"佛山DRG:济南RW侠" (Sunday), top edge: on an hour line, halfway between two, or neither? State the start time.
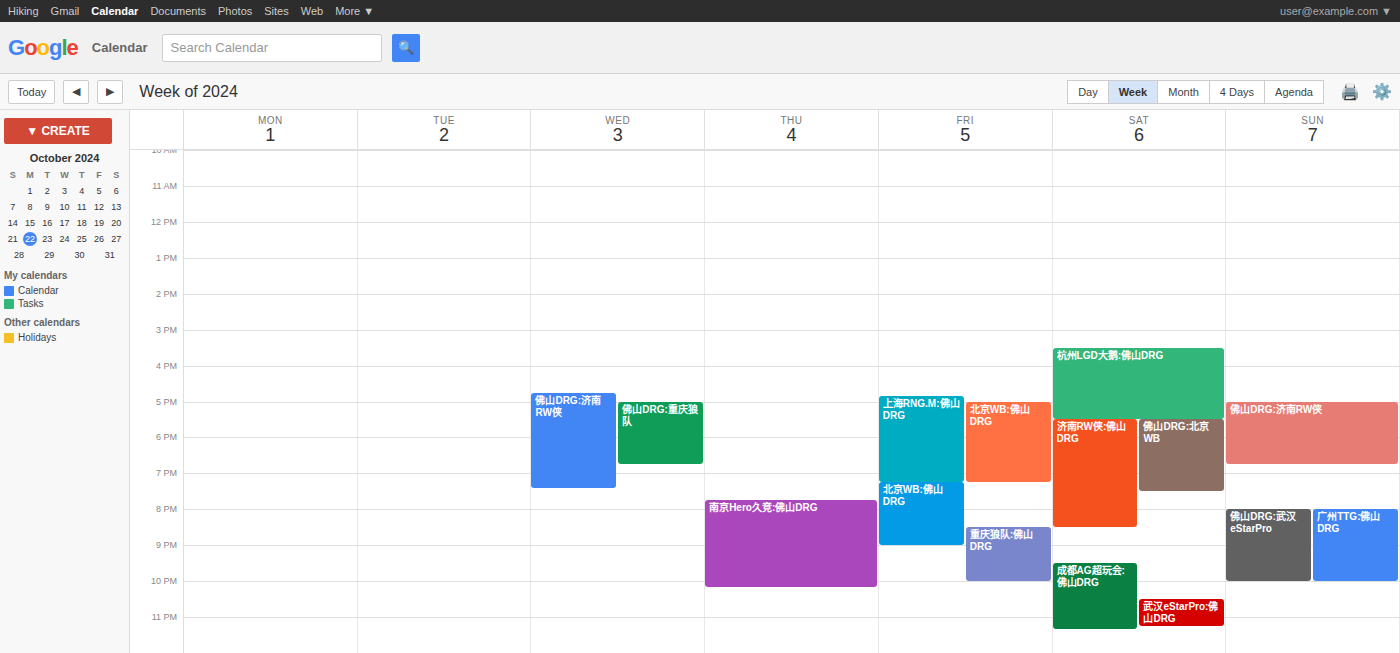
5:00 PM -- exactly on the 5 PM line.